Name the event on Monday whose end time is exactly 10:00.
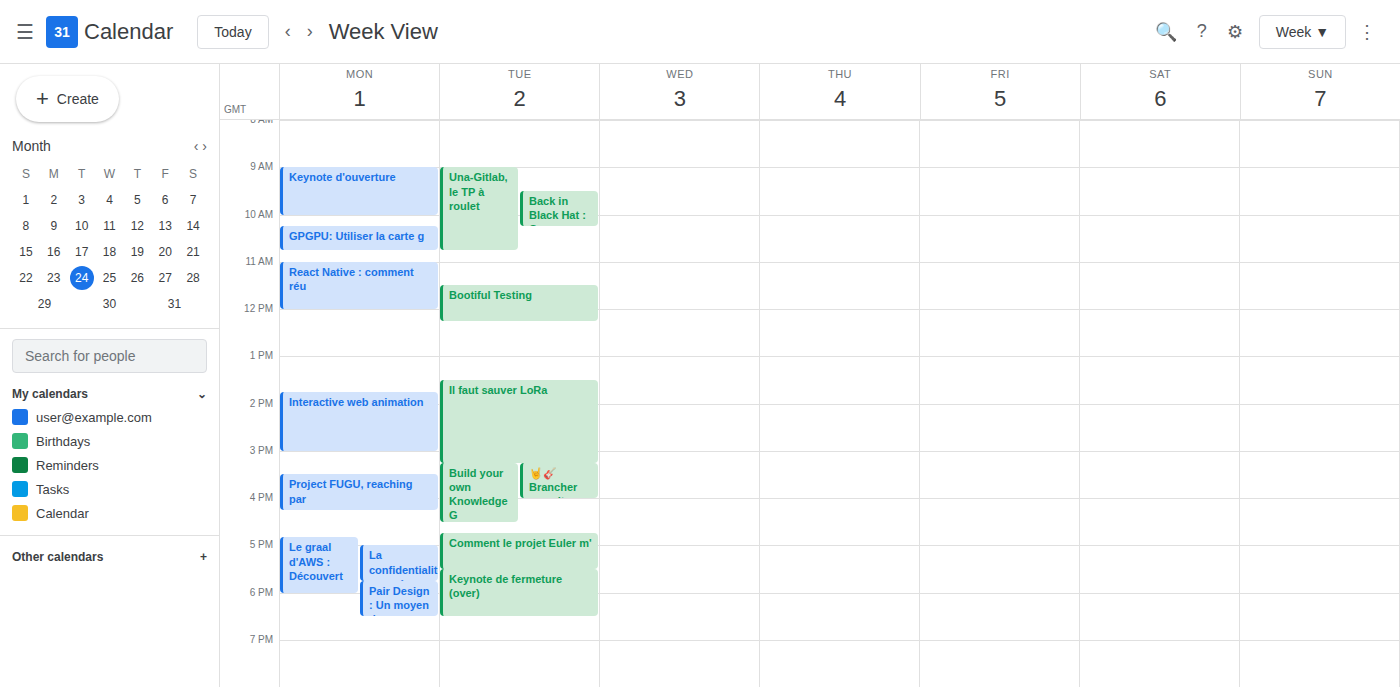
"Keynote d'ouverture"